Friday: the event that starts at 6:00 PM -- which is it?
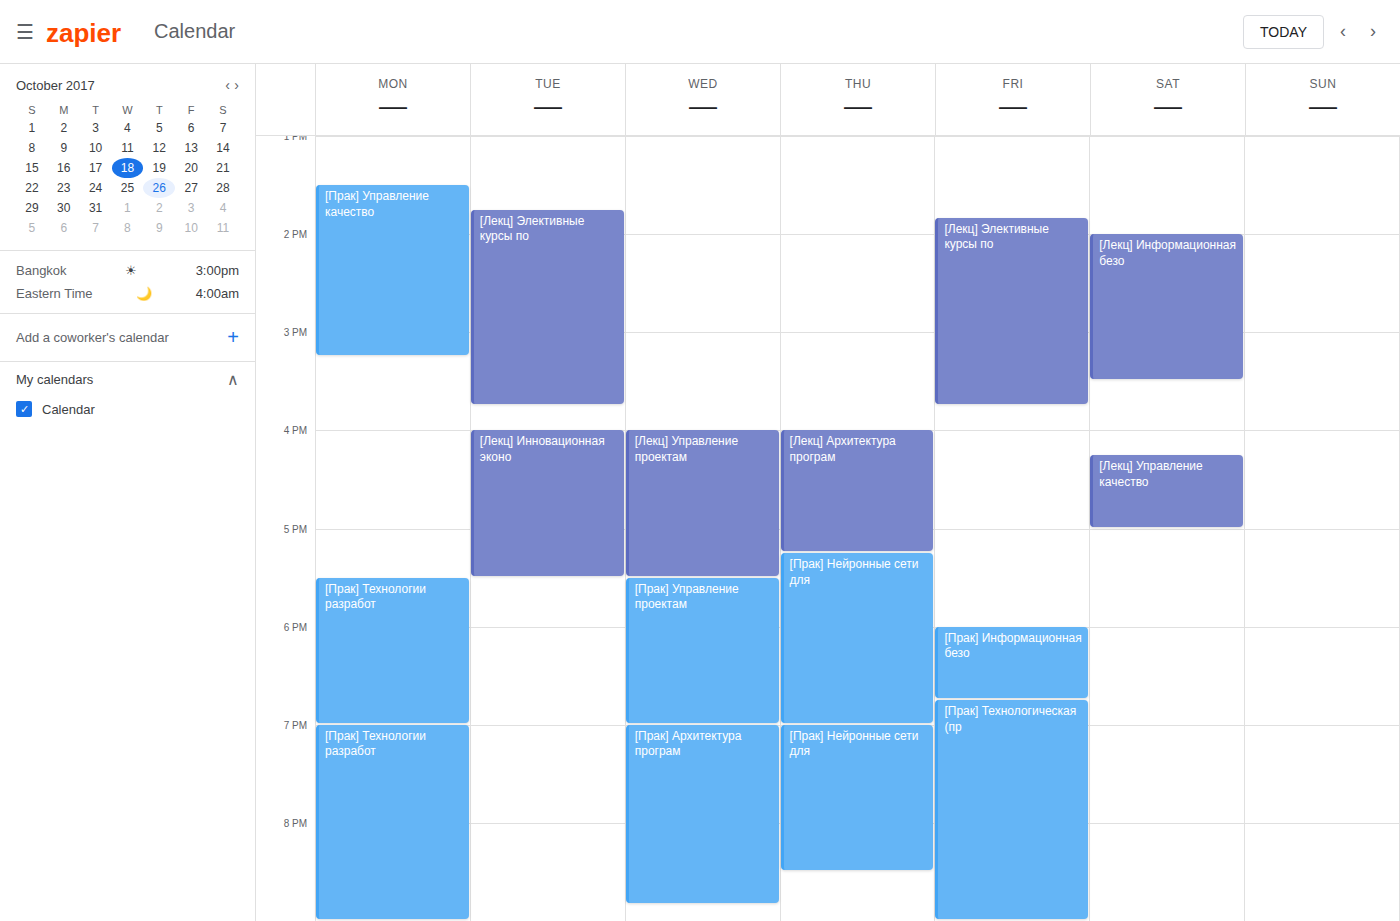
"[Прак] Информационная безо"